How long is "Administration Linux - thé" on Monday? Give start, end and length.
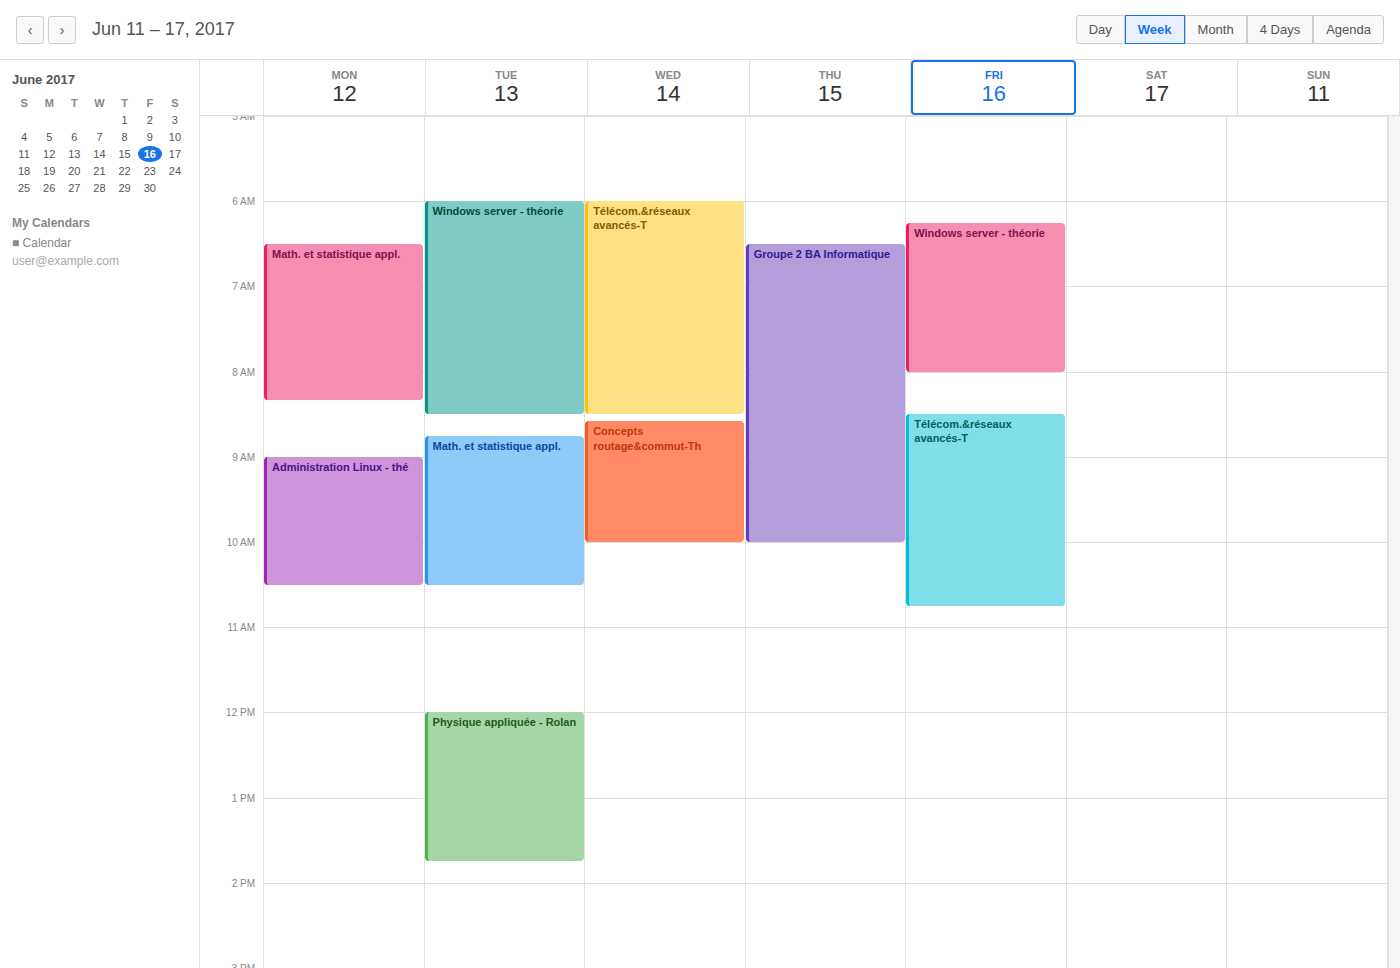
9:00 AM to 10:30 AM, 1 hour 30 minutes